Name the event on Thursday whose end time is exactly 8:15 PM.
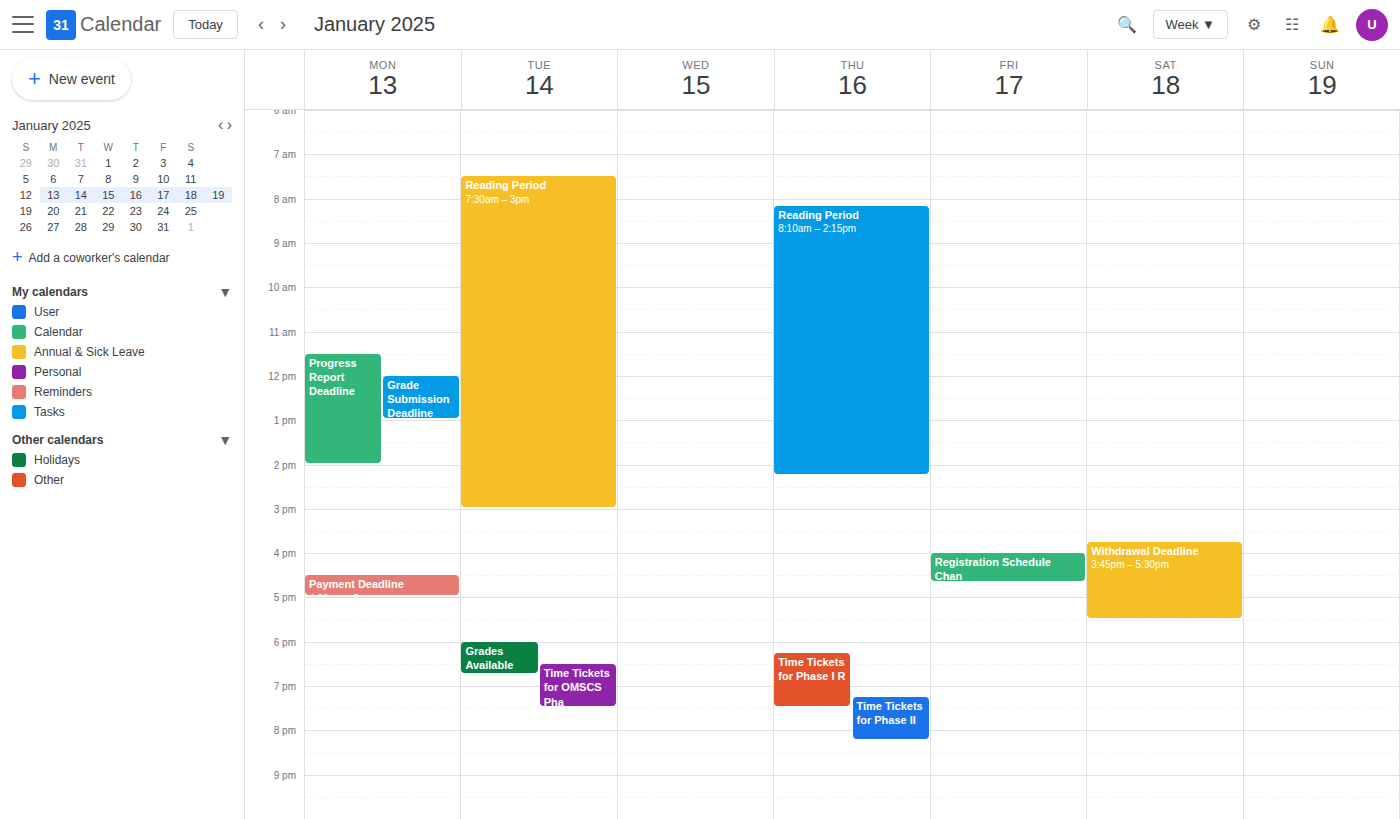
"Time Tickets for Phase II"